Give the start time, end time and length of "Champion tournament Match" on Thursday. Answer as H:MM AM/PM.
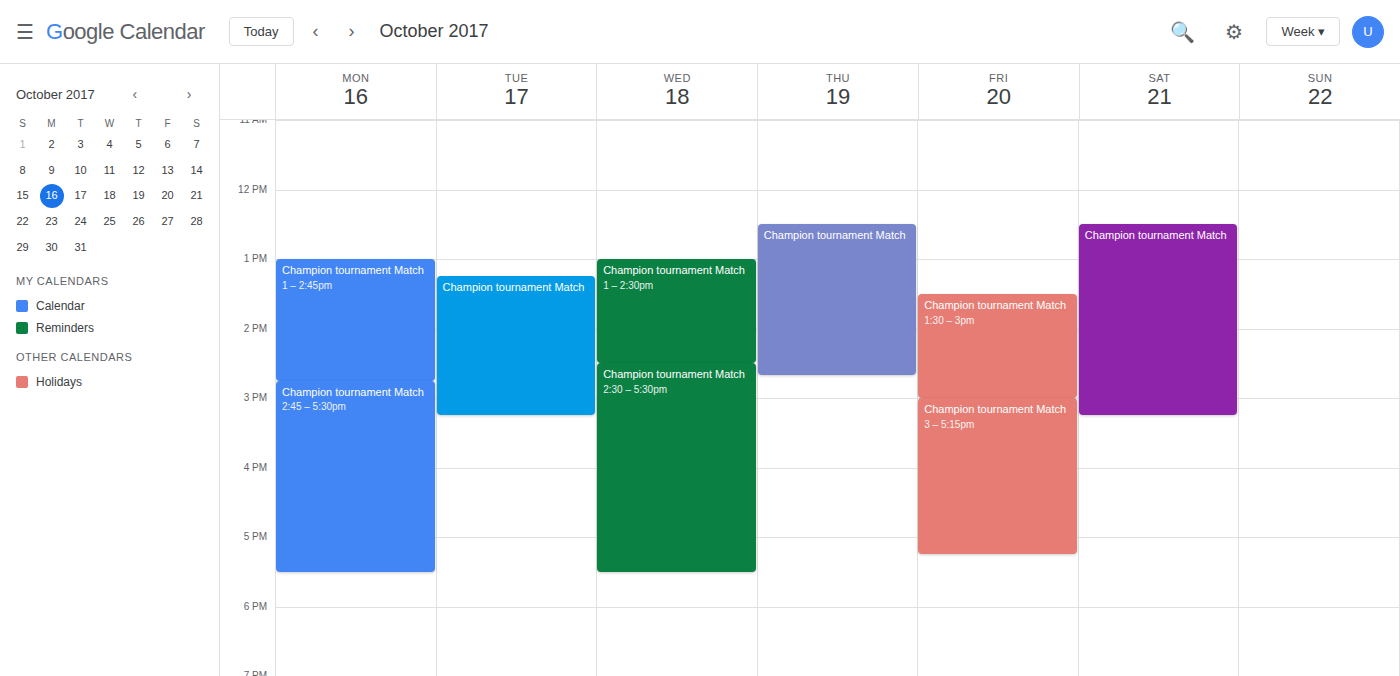
12:30 PM to 2:40 PM, 2 hours 10 minutes